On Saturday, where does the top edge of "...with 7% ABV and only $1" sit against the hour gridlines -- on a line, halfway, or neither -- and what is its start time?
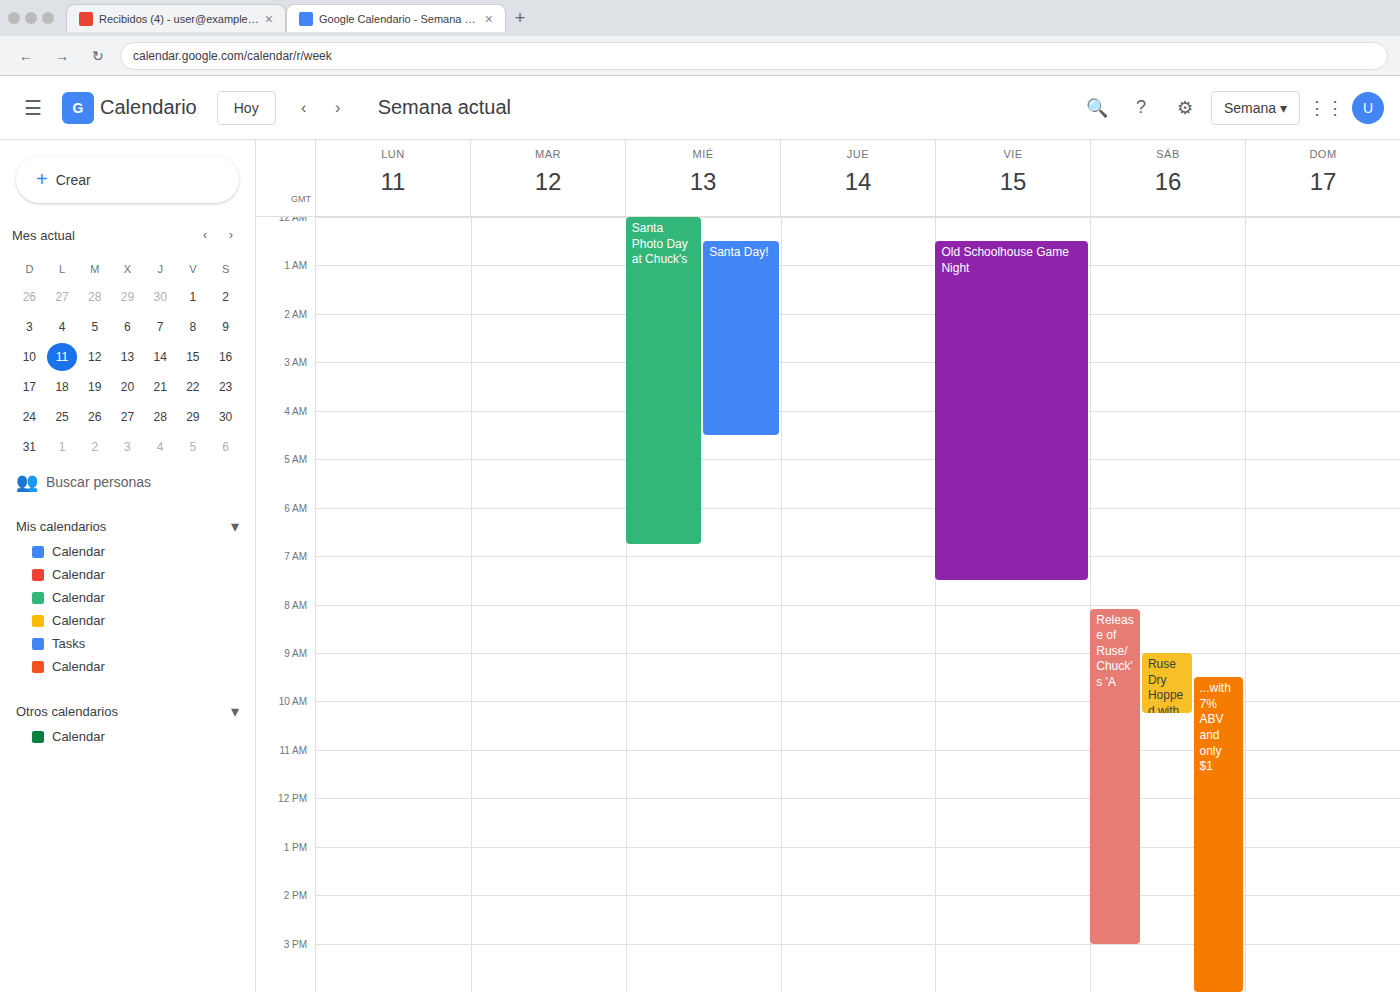
9:30 AM -- halfway between the 9 AM and 10 AM lines.